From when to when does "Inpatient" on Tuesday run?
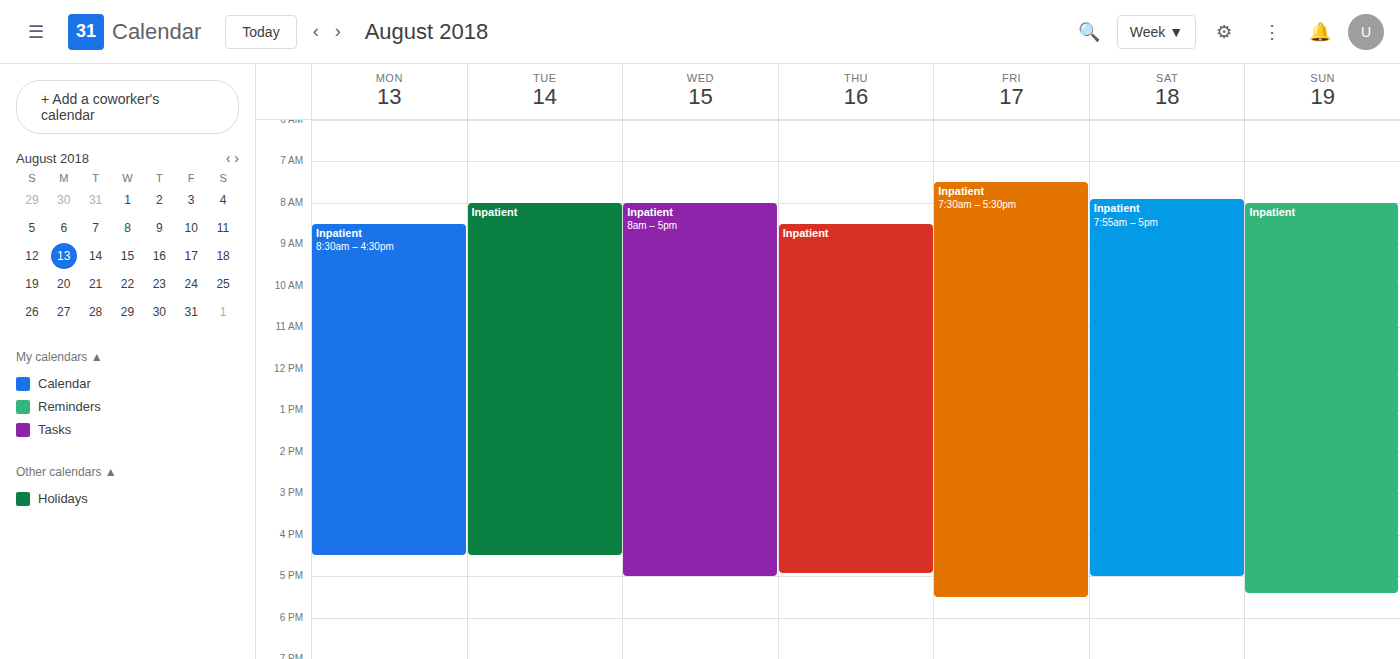
08:00 to 16:30